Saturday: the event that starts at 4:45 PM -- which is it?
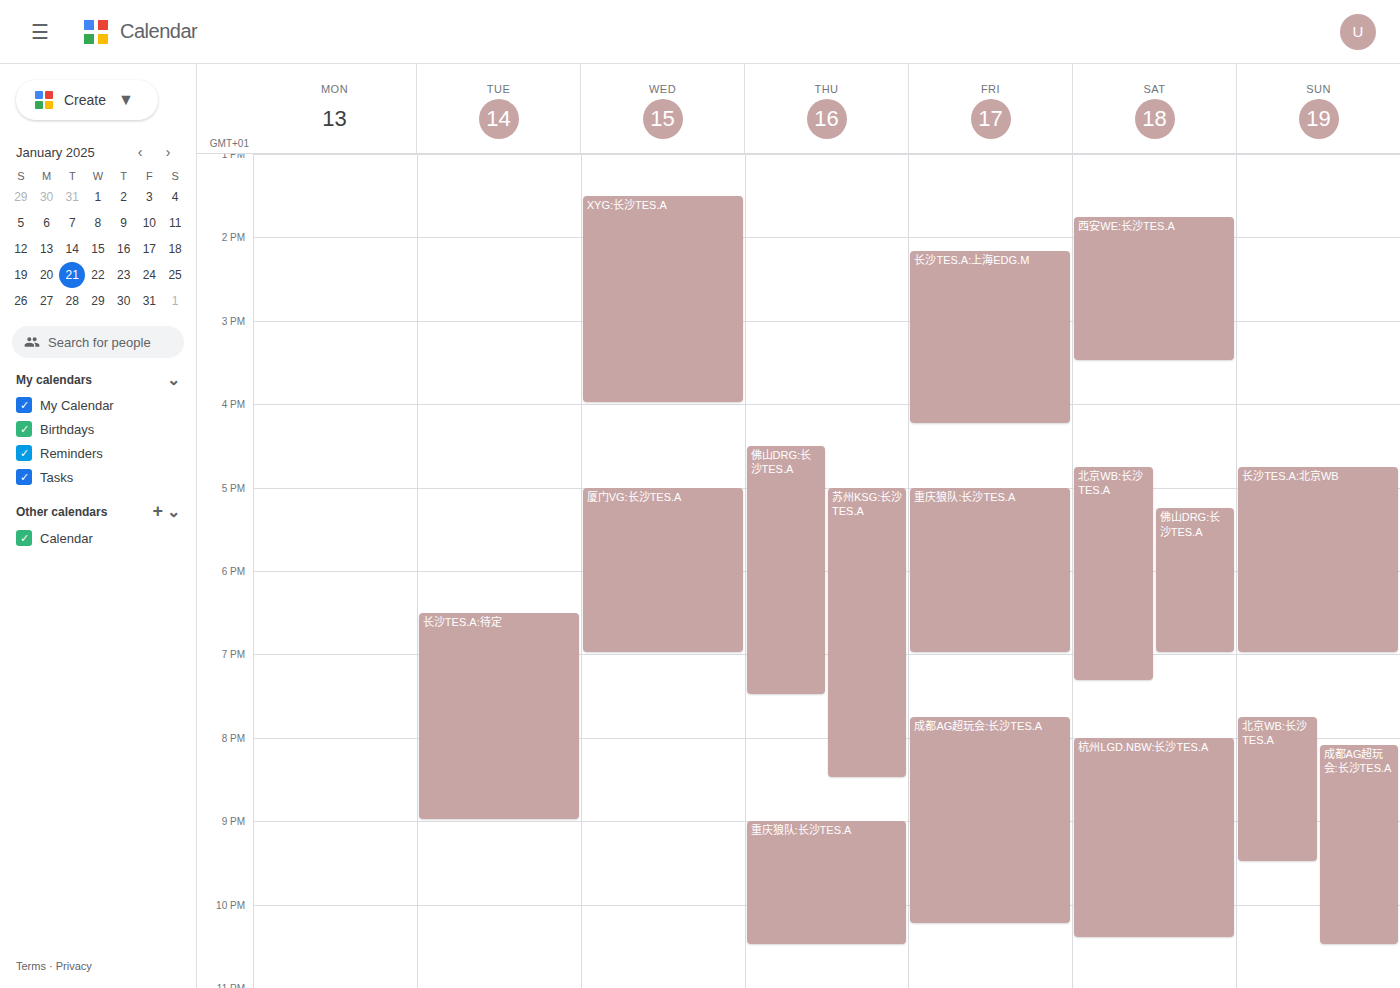
"北京WB:长沙TES.A"